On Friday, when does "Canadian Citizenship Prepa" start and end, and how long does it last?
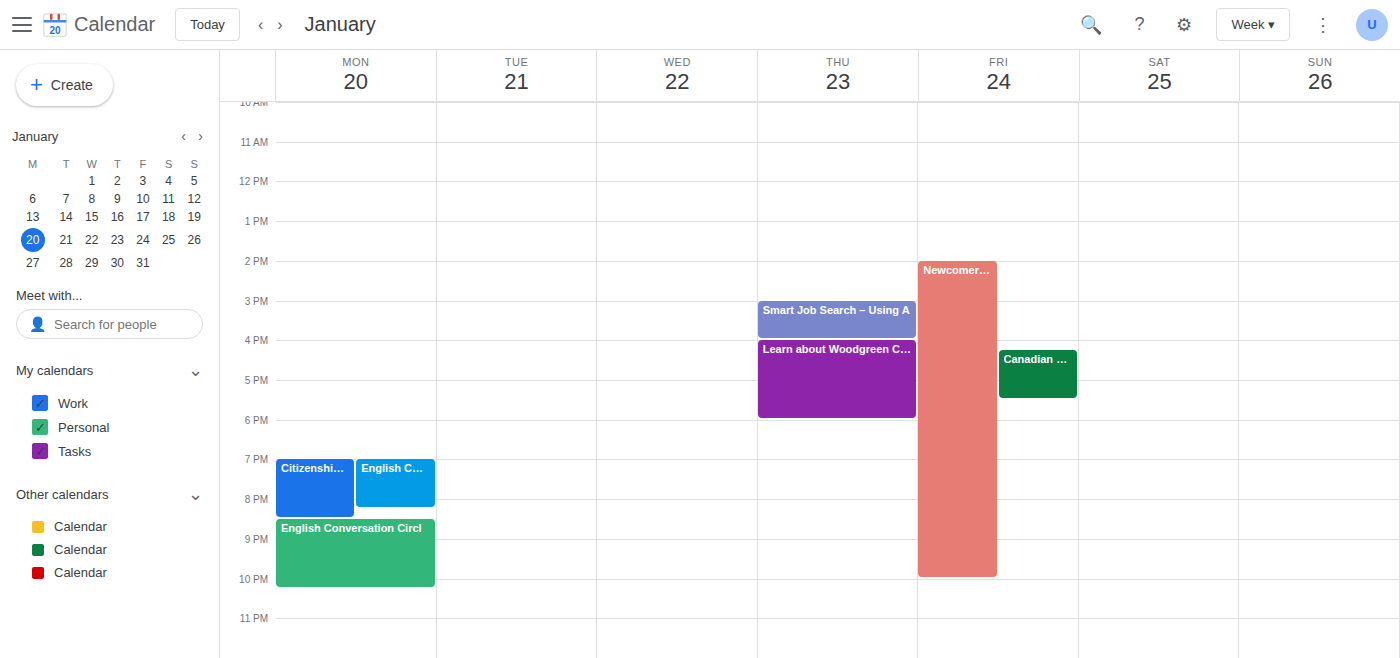
4:15 PM to 5:30 PM, 1 hour 15 minutes